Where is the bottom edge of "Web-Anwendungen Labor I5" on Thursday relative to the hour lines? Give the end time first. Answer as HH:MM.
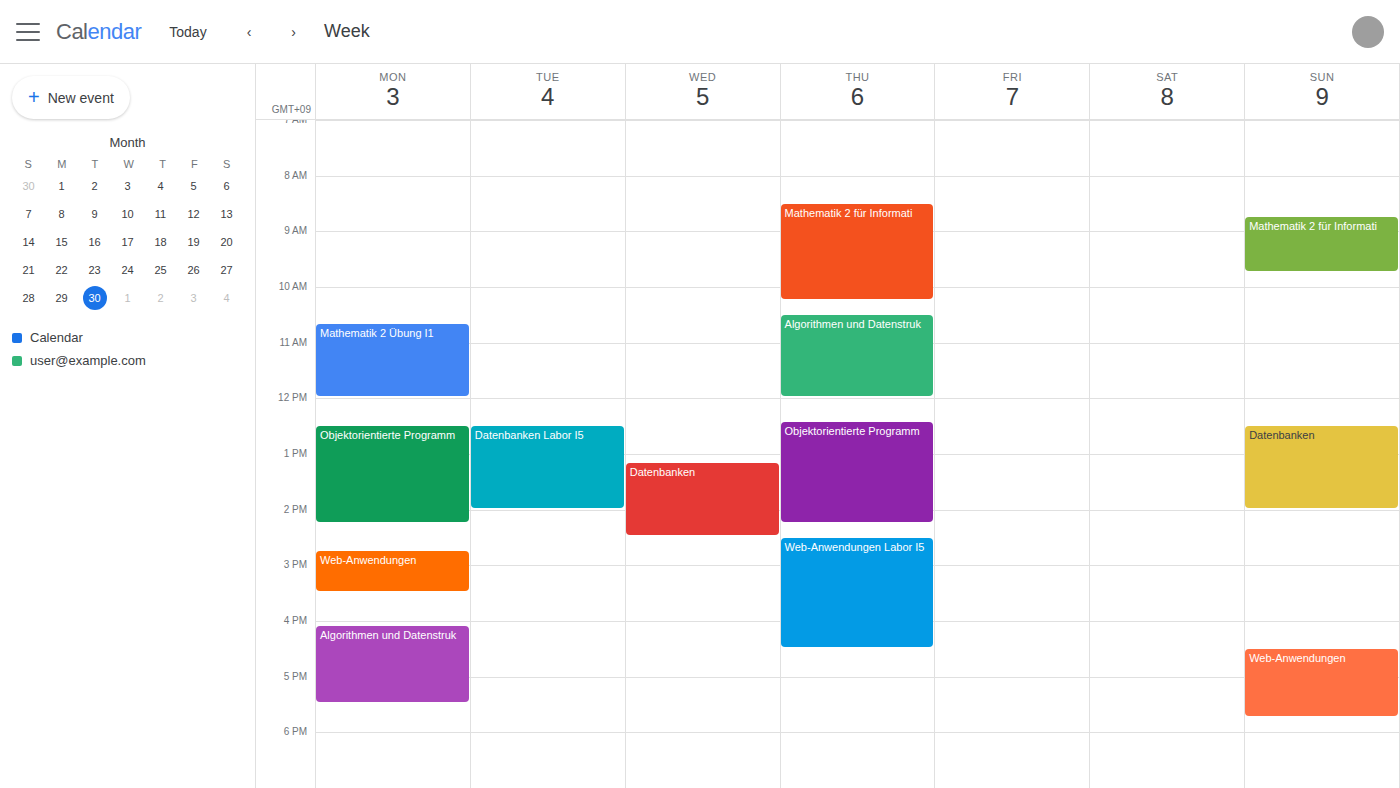
16:30 -- halfway between the 16:00 and 17:00 lines.